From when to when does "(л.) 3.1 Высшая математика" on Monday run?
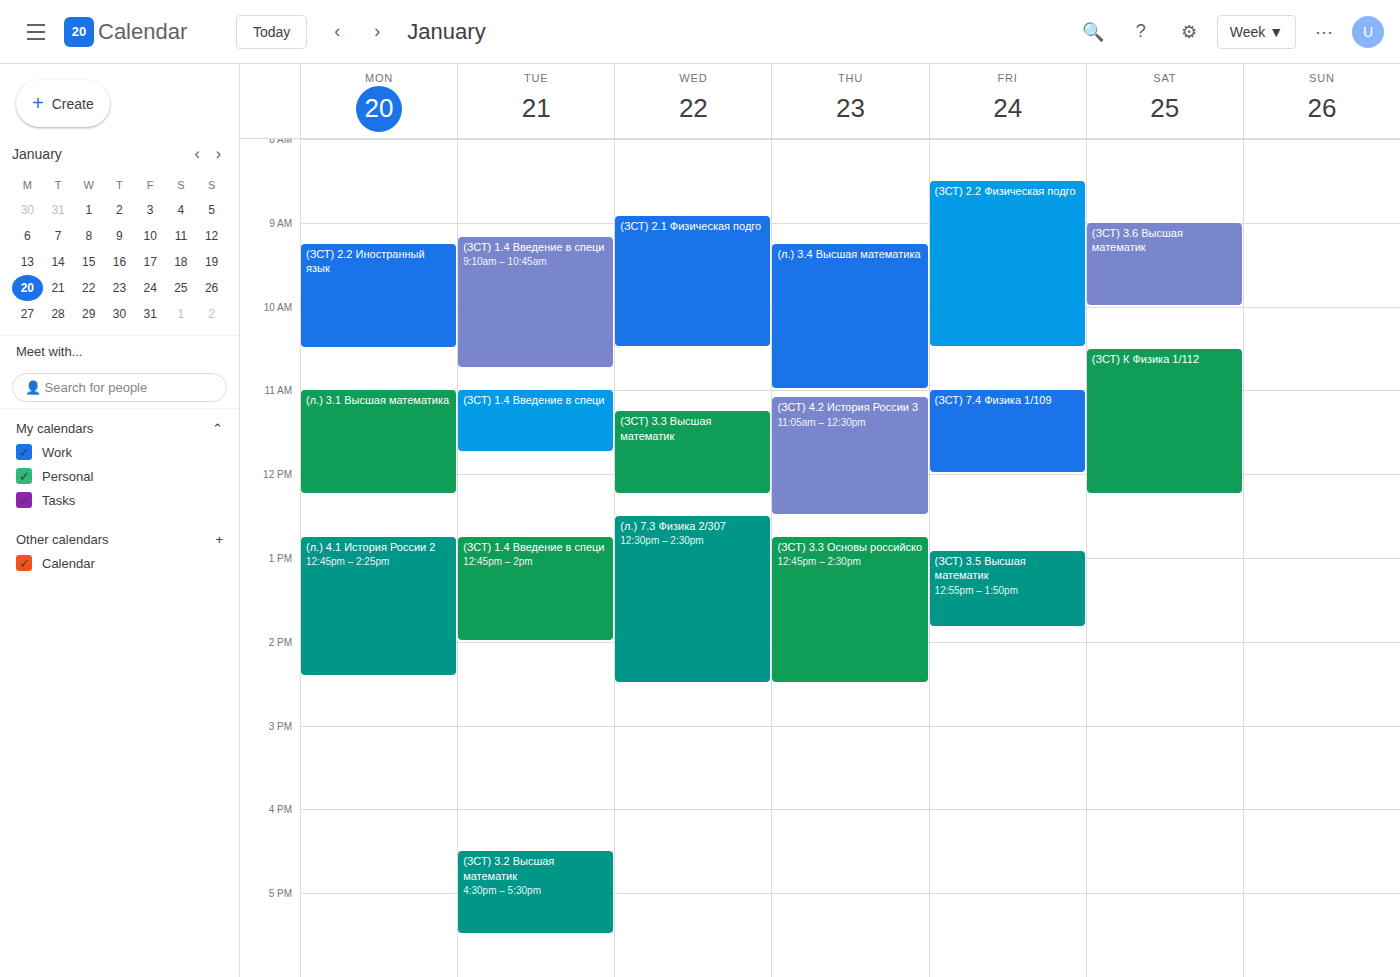
11:00 to 12:15